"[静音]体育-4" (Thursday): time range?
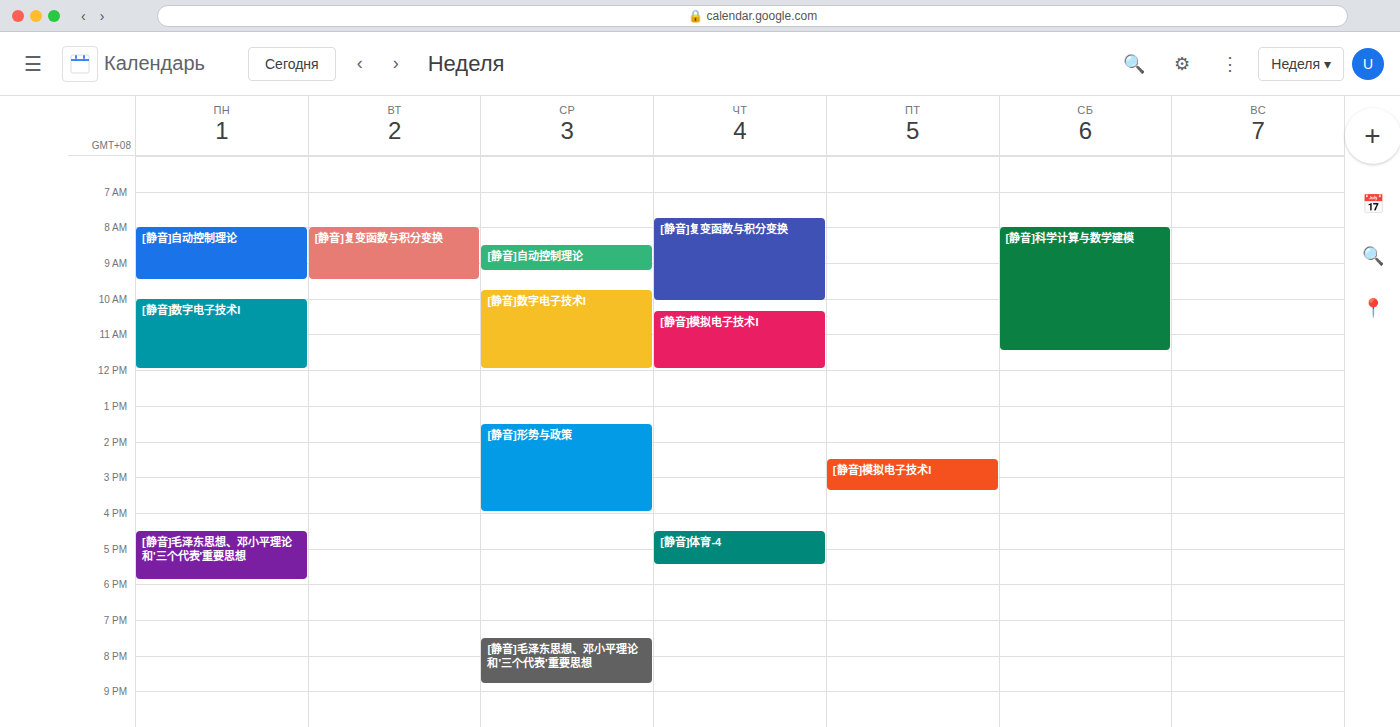
4:30 PM to 5:30 PM